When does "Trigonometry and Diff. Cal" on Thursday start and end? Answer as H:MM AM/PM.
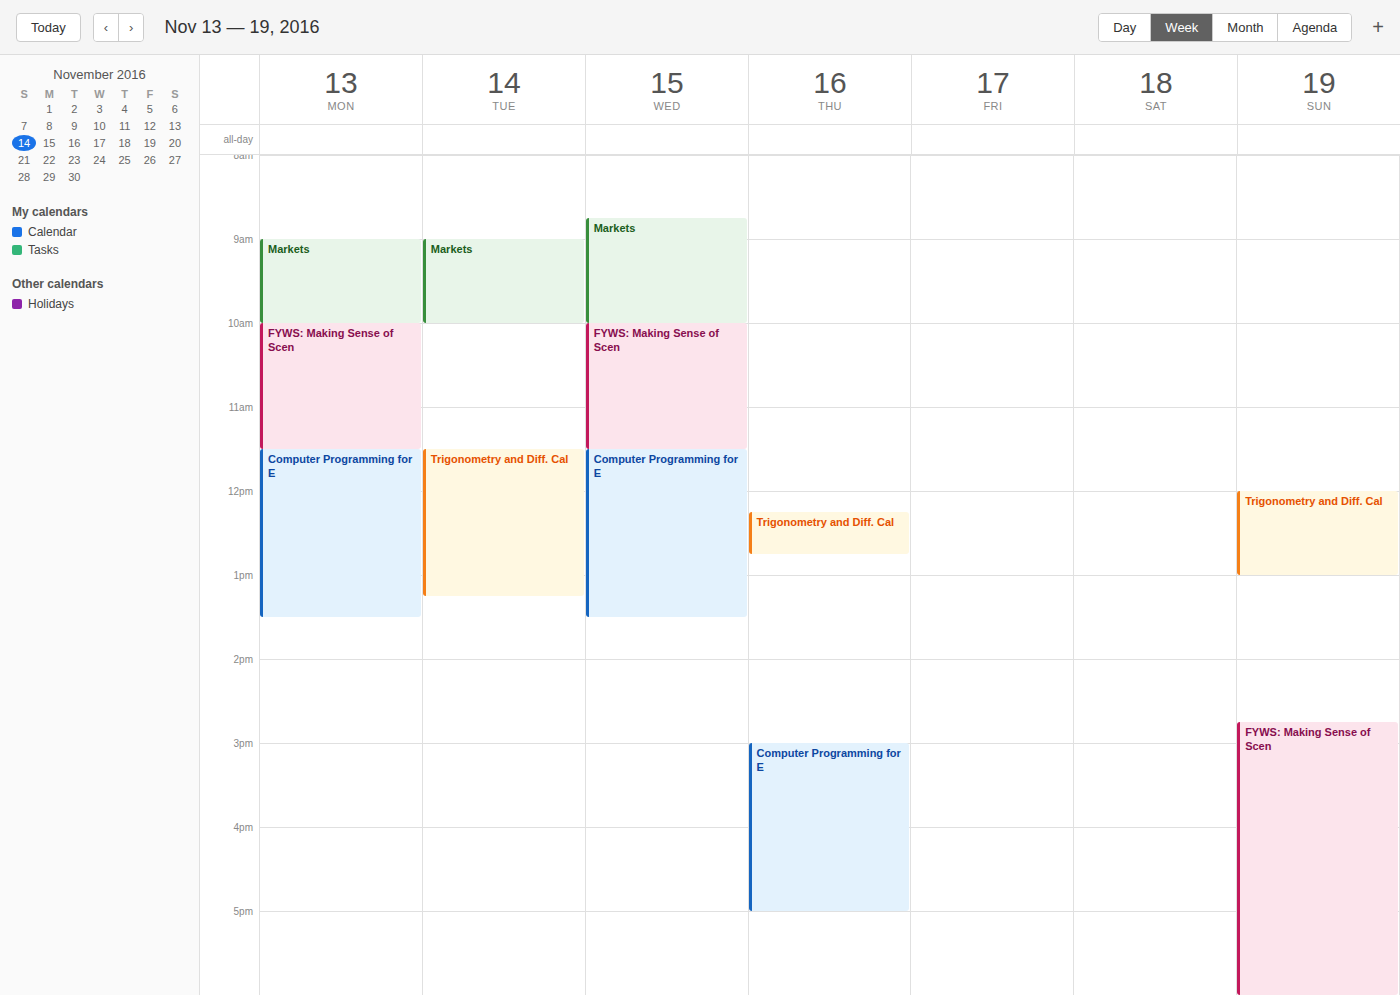
12:15 PM to 12:45 PM